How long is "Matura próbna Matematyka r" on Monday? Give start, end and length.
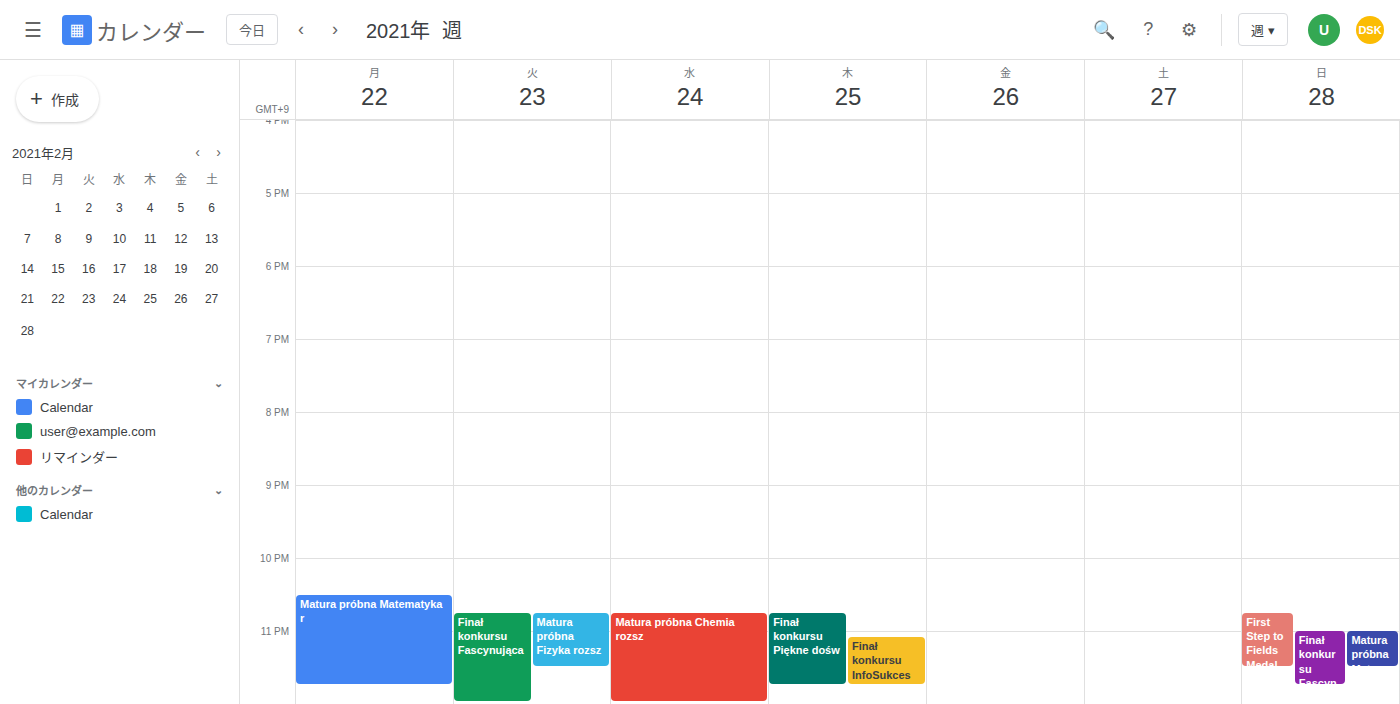
10:30 PM to 11:45 PM, 1 hour 15 minutes